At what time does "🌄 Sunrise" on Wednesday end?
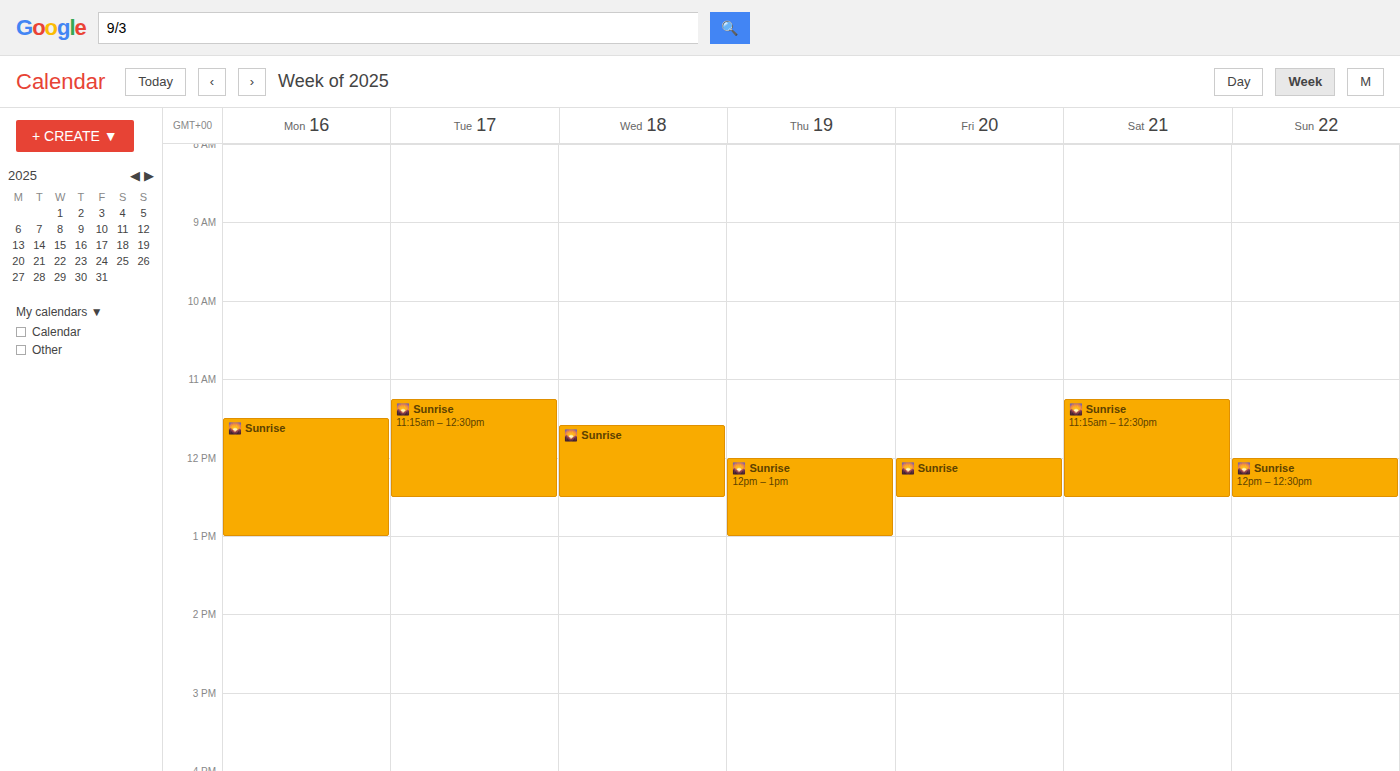
12:30 PM